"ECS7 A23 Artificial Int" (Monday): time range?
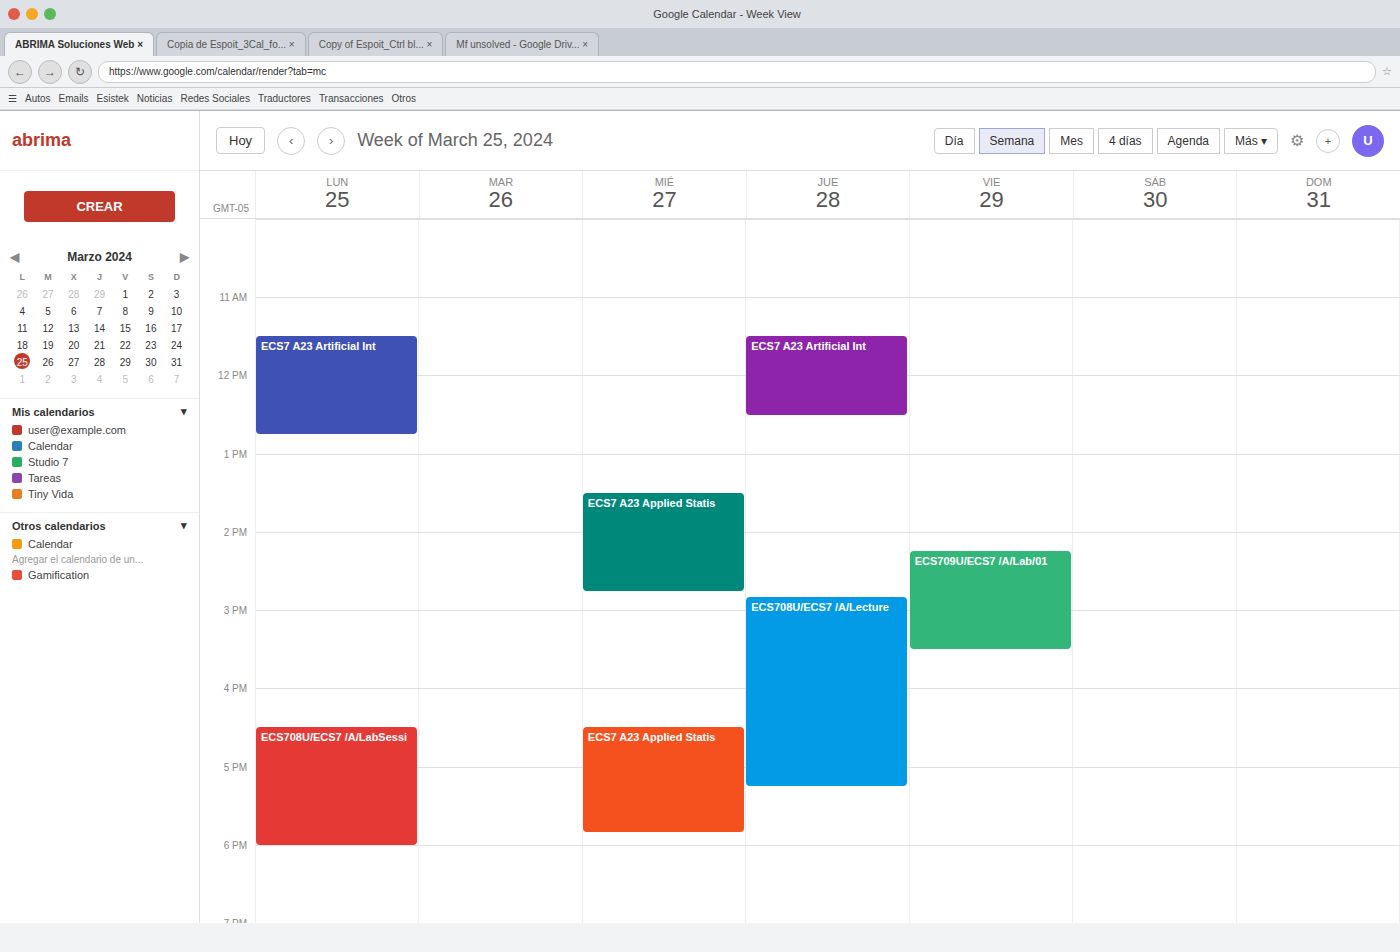
11:30 AM to 12:45 PM